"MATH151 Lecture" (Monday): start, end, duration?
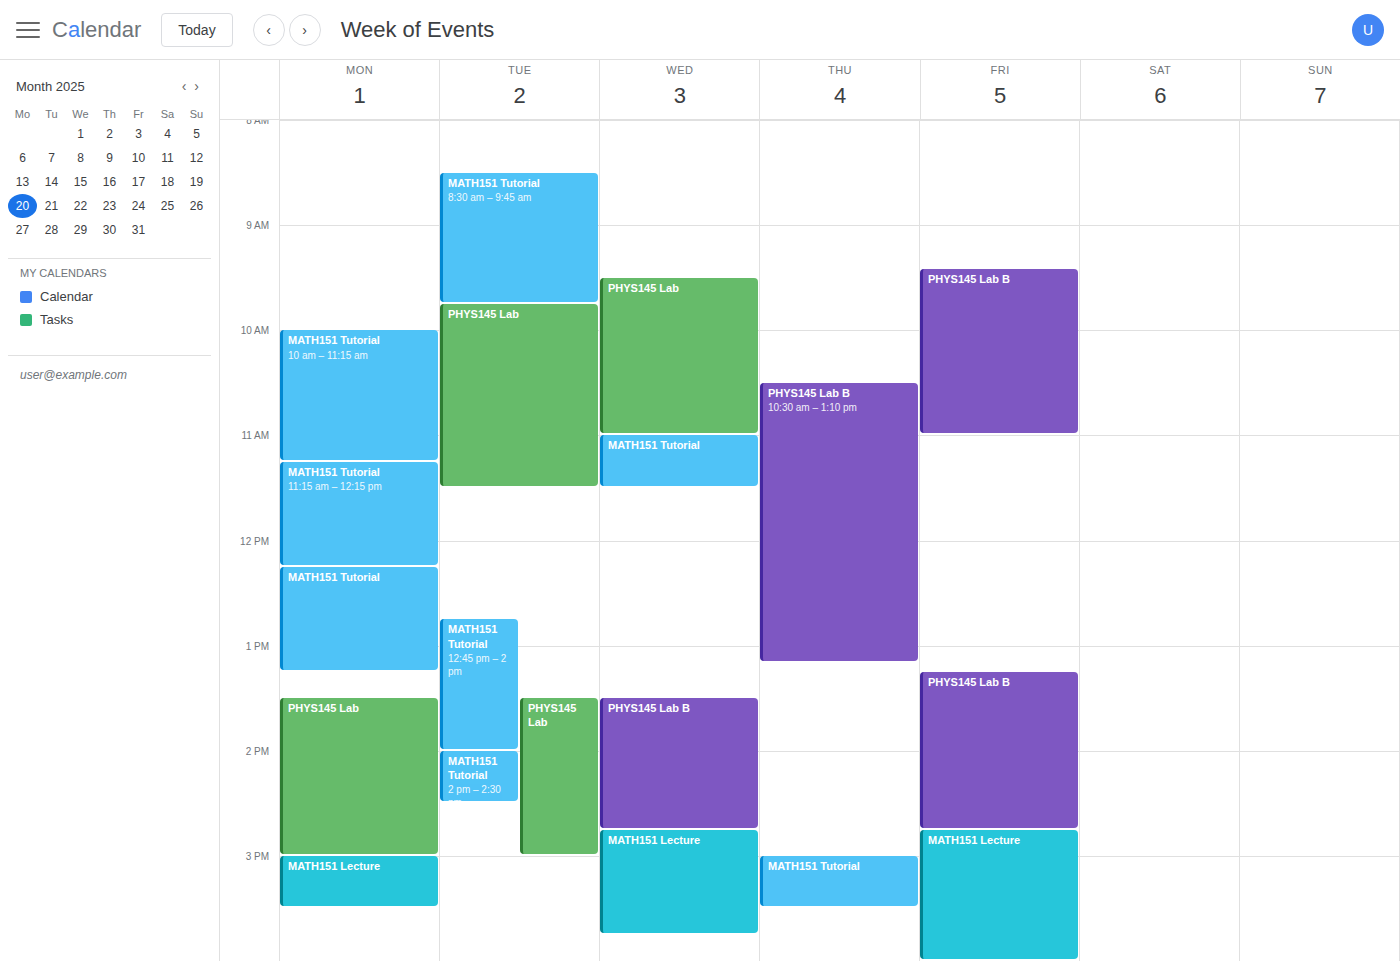
3:00 PM to 3:30 PM, 30 minutes